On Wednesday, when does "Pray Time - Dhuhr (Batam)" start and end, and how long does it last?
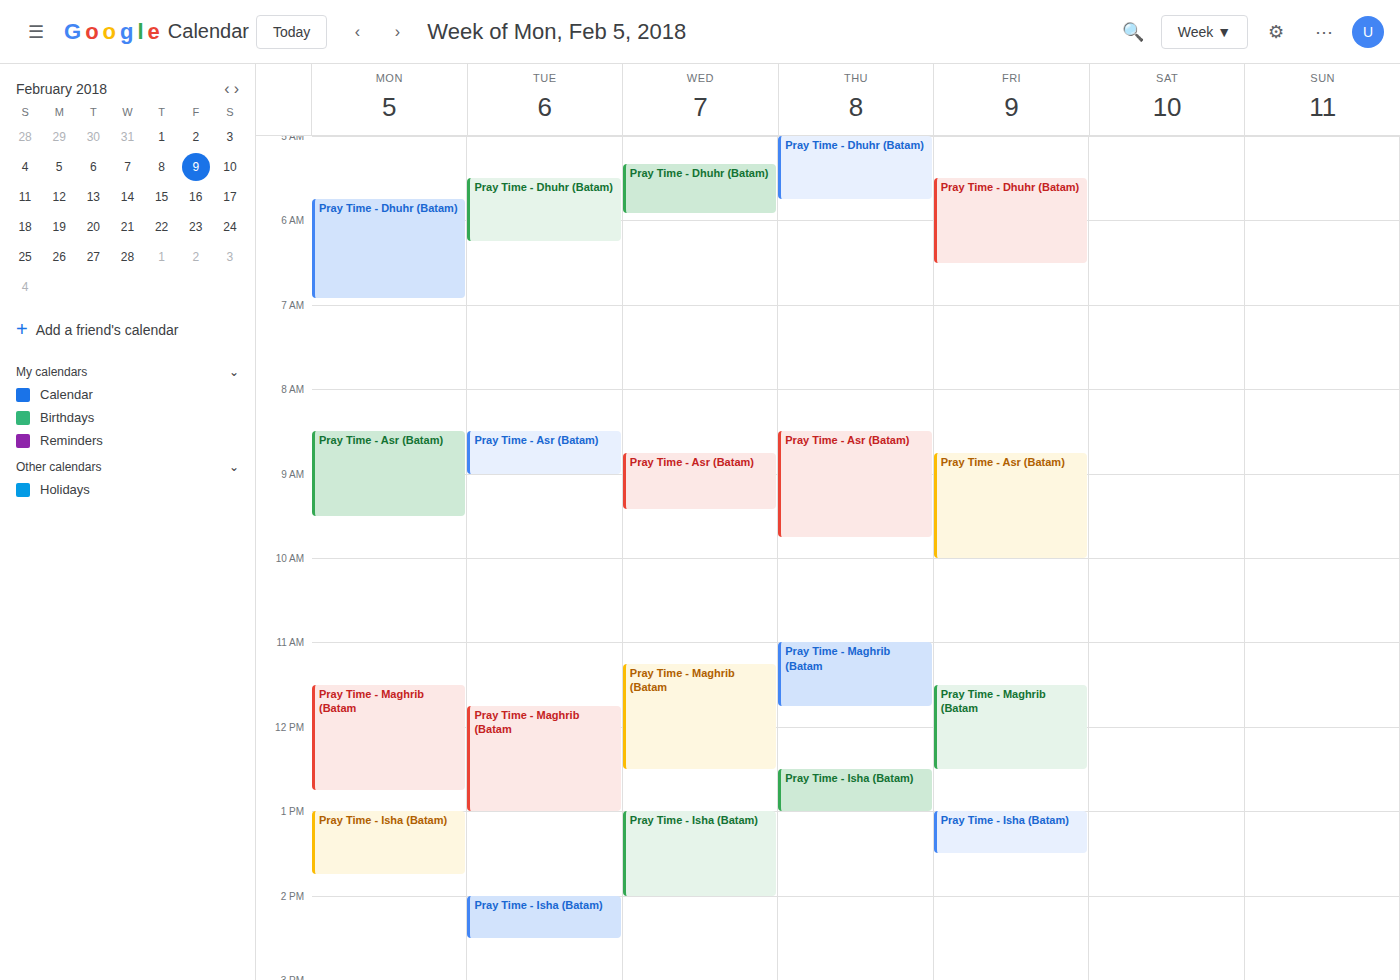
5:20 AM to 5:55 AM, 35 minutes